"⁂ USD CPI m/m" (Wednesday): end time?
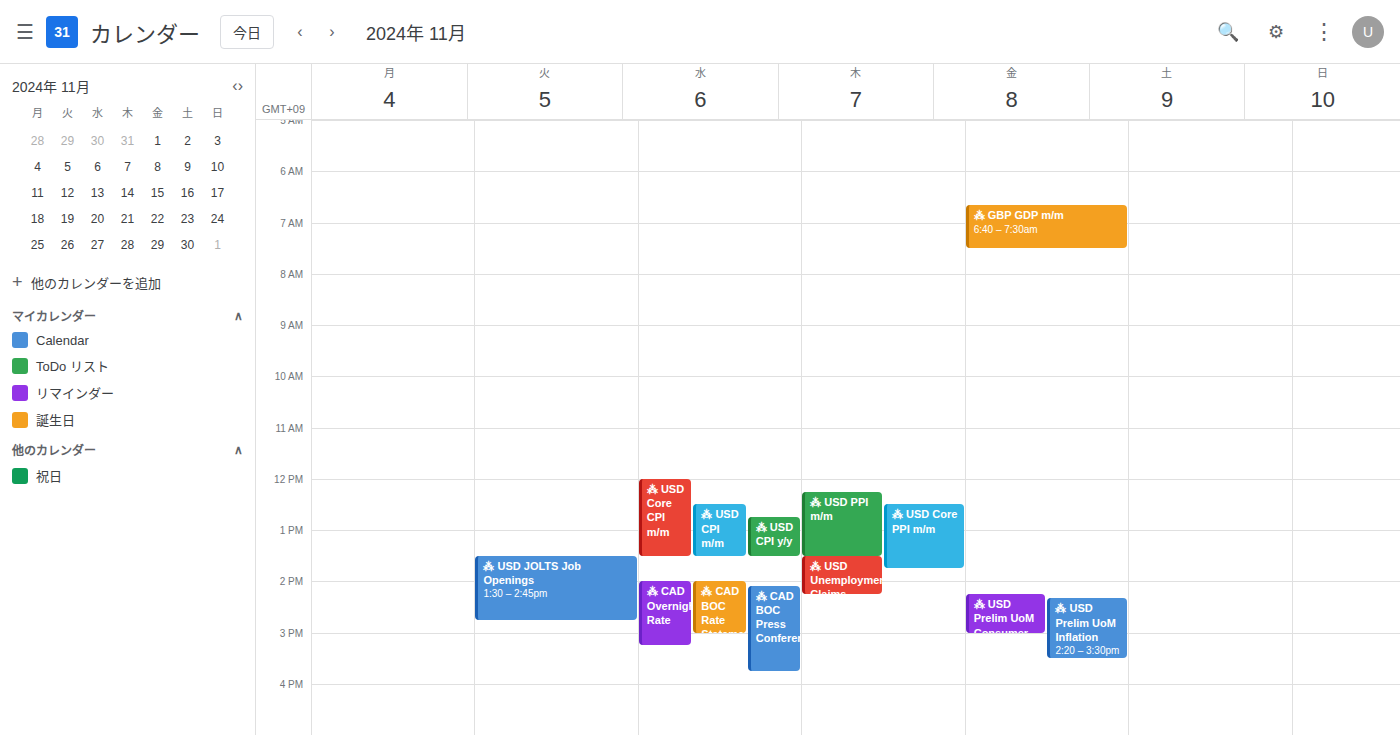
13:30